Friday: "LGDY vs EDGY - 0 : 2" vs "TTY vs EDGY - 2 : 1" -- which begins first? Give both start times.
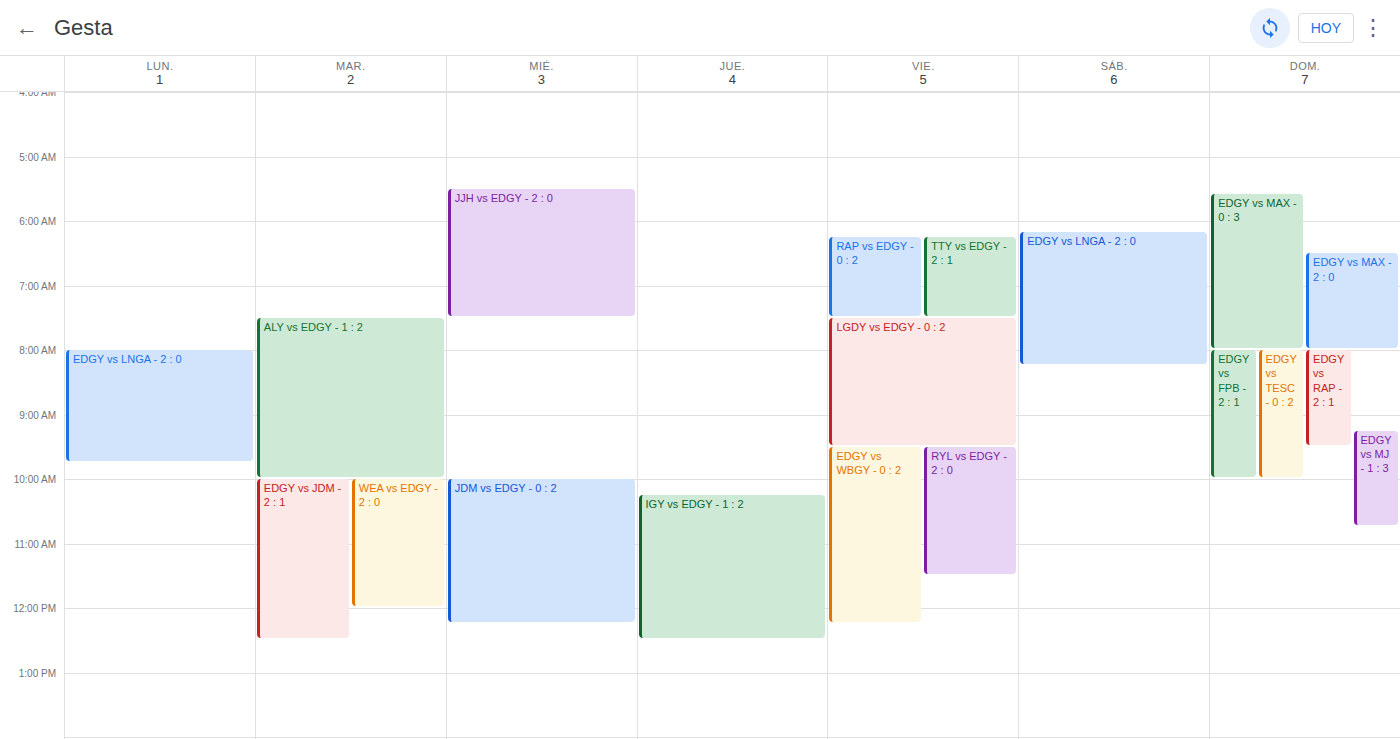
"TTY vs EDGY - 2 : 1" 6:15 AM; "LGDY vs EDGY - 0 : 2" 7:30 AM.